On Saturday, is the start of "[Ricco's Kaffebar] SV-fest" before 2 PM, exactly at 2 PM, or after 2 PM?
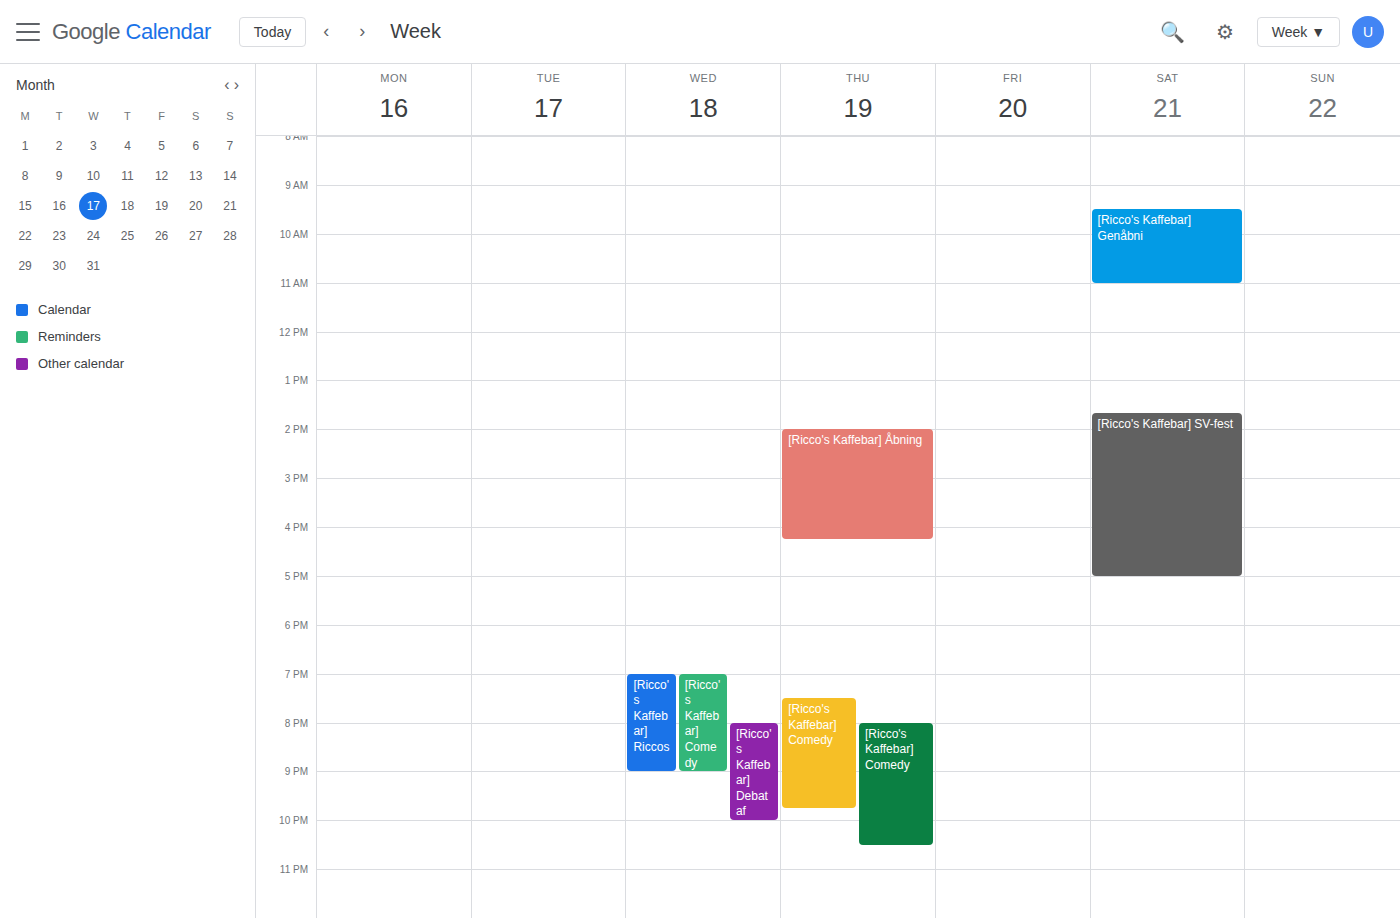
1:40 PM -- before 2 PM, 20 minutes above the 2 PM line.